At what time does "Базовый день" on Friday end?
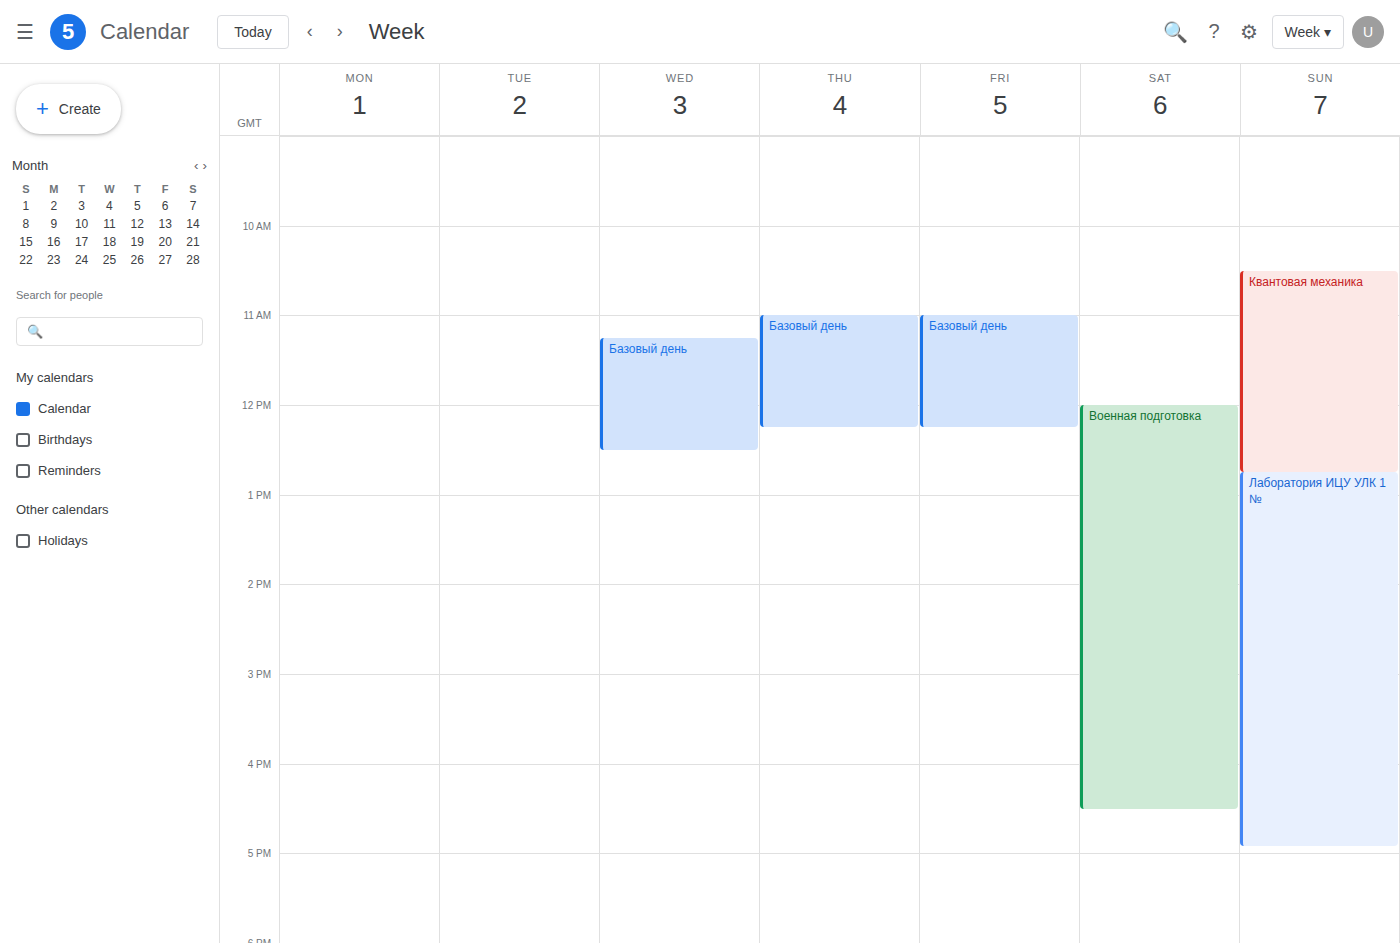
12:15 PM